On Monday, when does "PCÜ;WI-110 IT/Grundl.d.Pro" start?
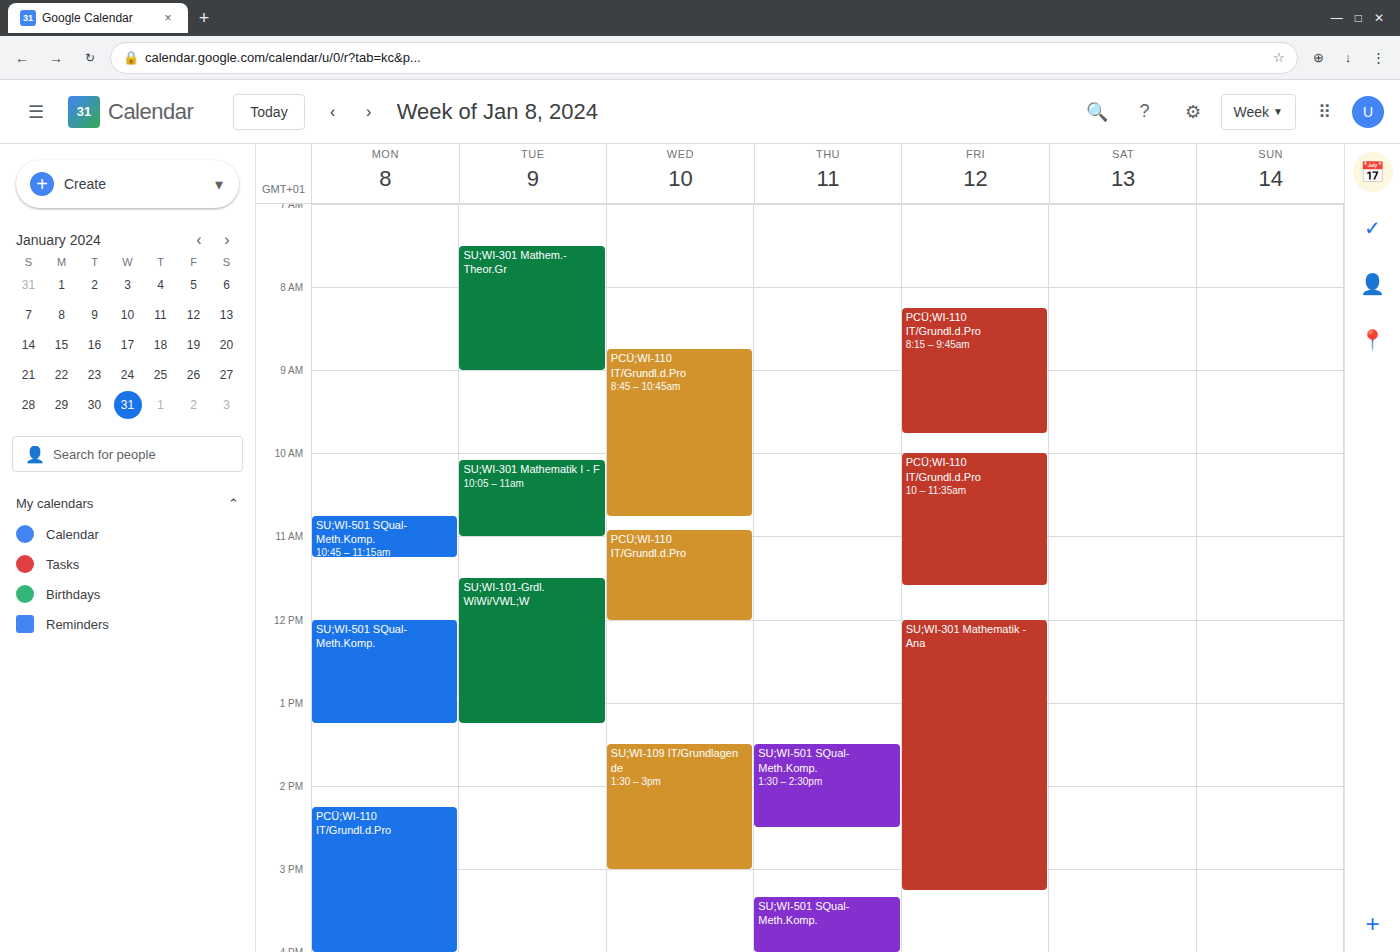
2:15 PM